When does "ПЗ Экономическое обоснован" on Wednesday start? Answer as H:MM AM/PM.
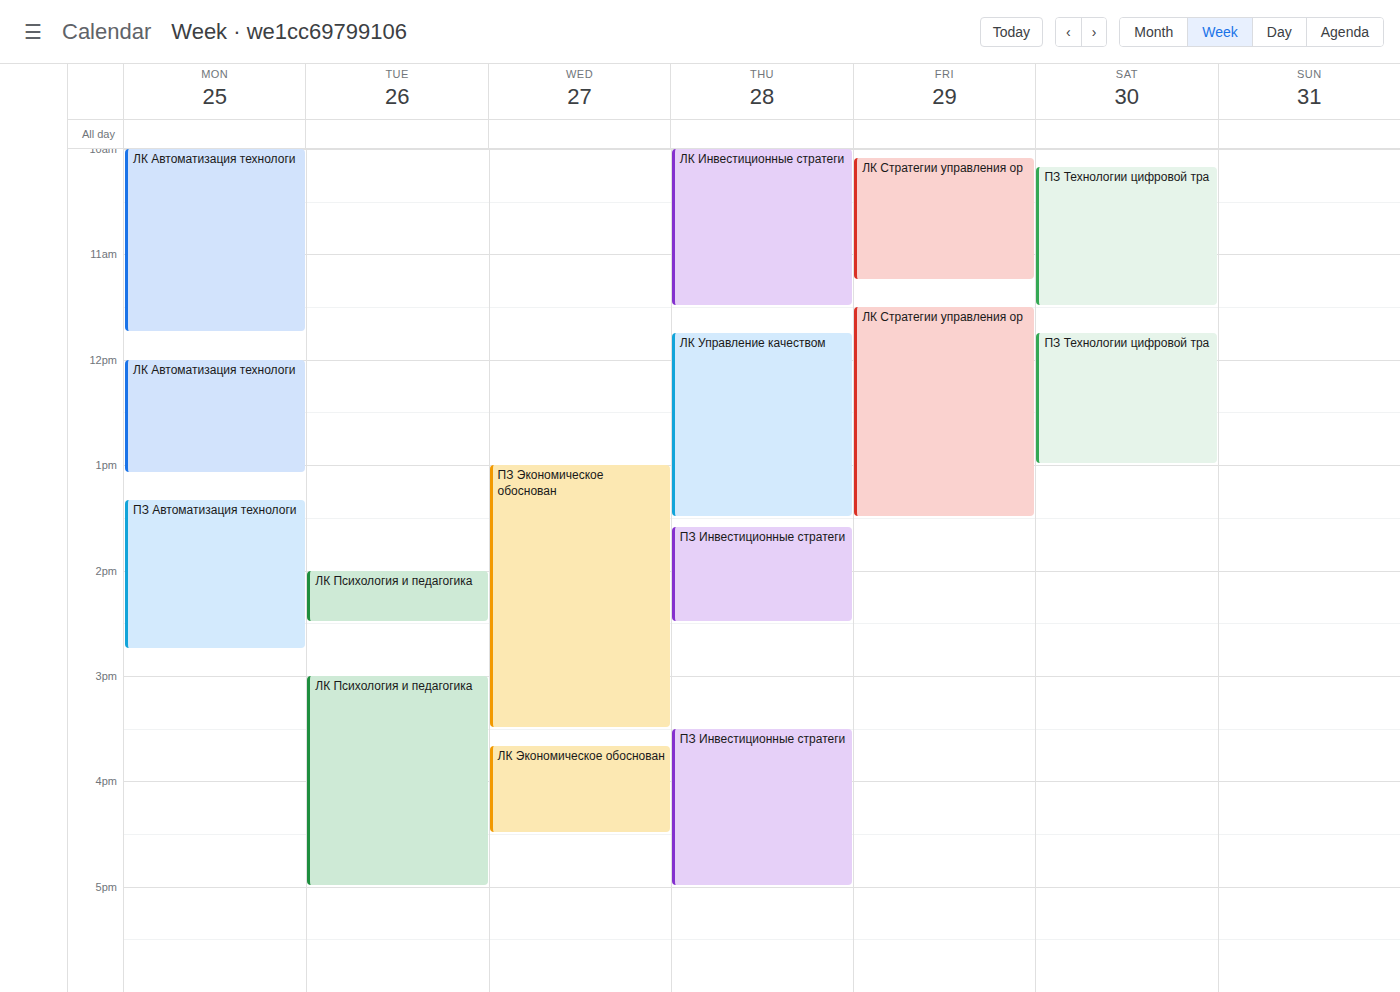
1:00 PM